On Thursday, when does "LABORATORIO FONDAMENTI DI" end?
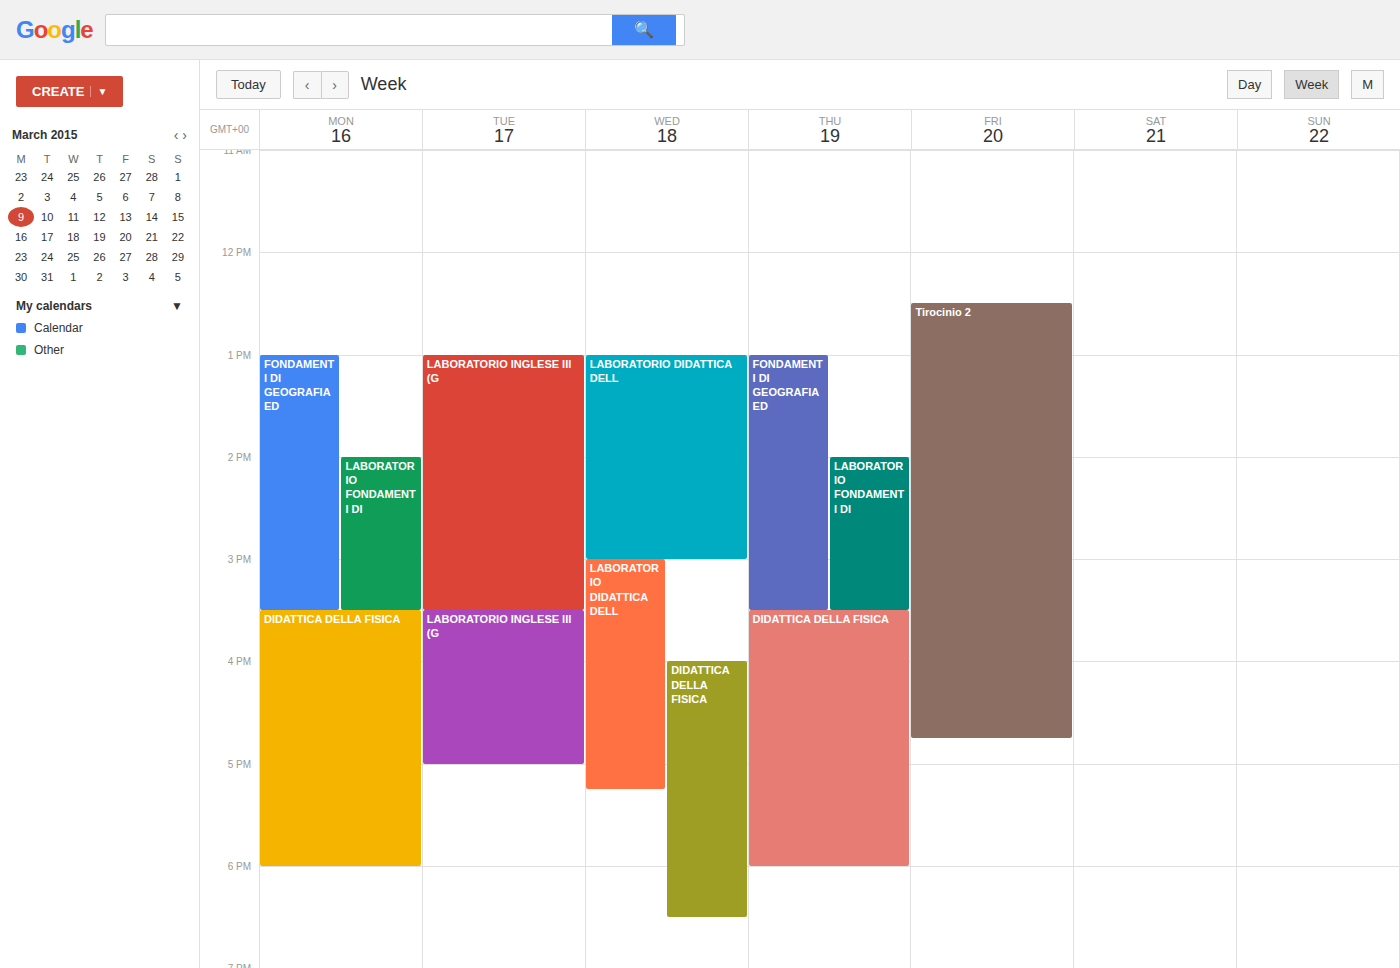
15:30